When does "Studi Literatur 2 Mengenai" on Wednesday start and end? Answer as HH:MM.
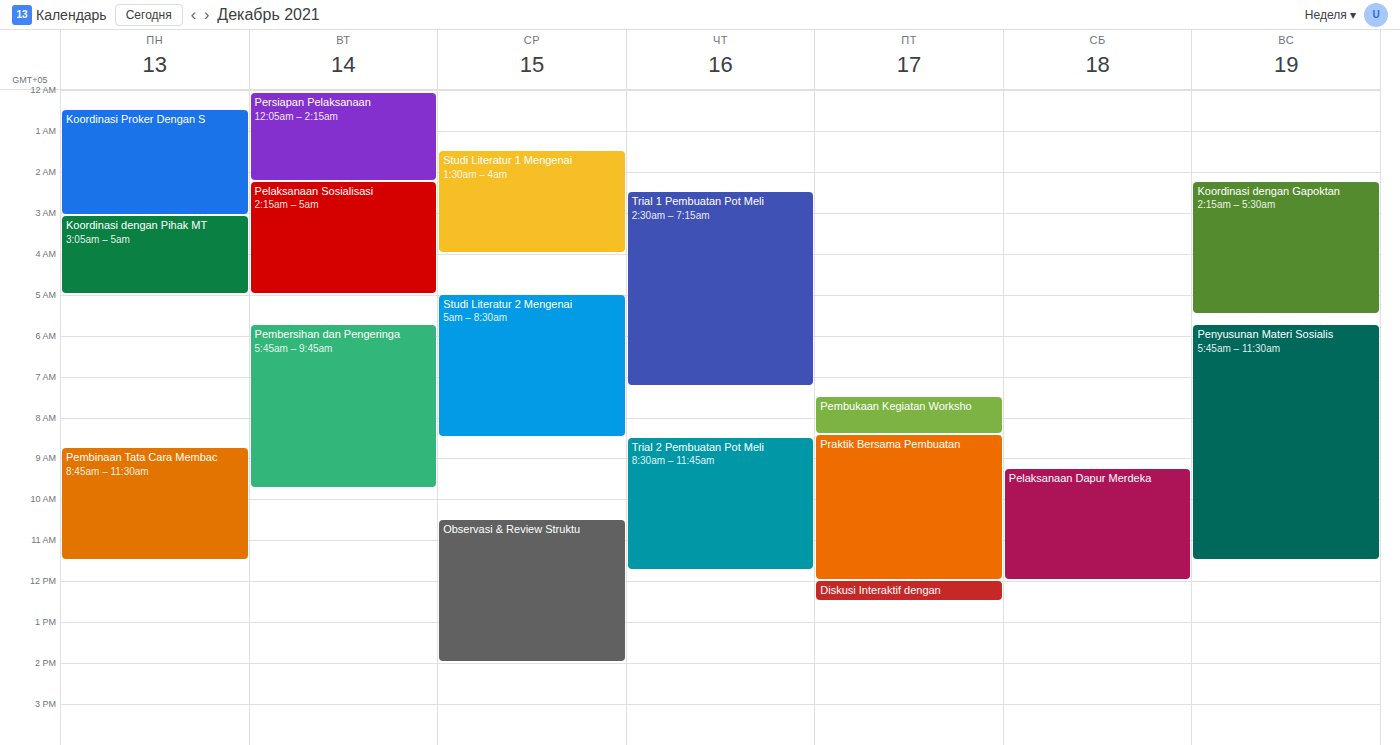
05:00 to 08:30